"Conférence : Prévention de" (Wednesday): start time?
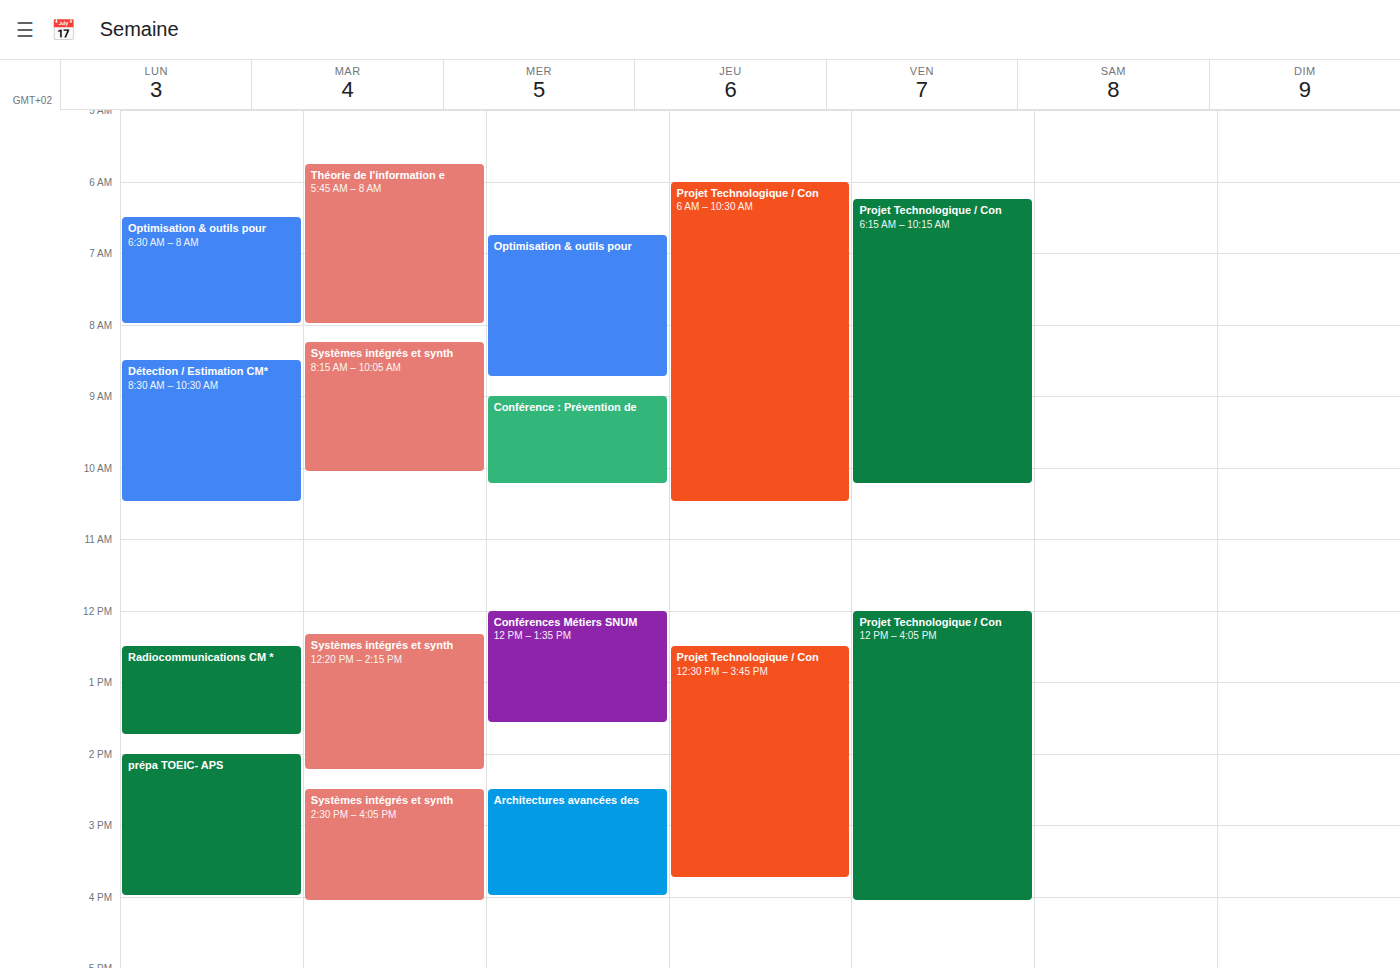
9:00 AM